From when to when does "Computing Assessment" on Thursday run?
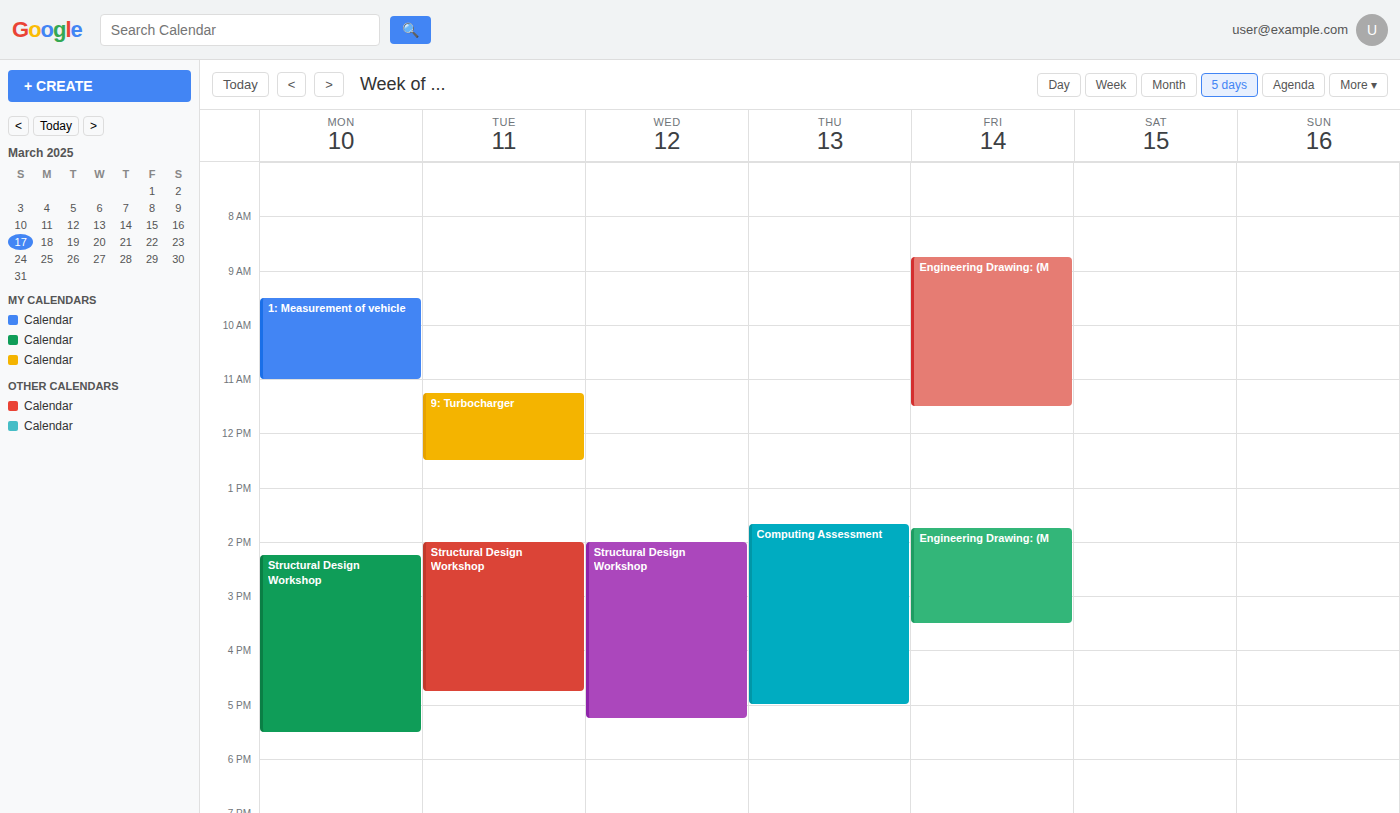
13:40 to 17:00